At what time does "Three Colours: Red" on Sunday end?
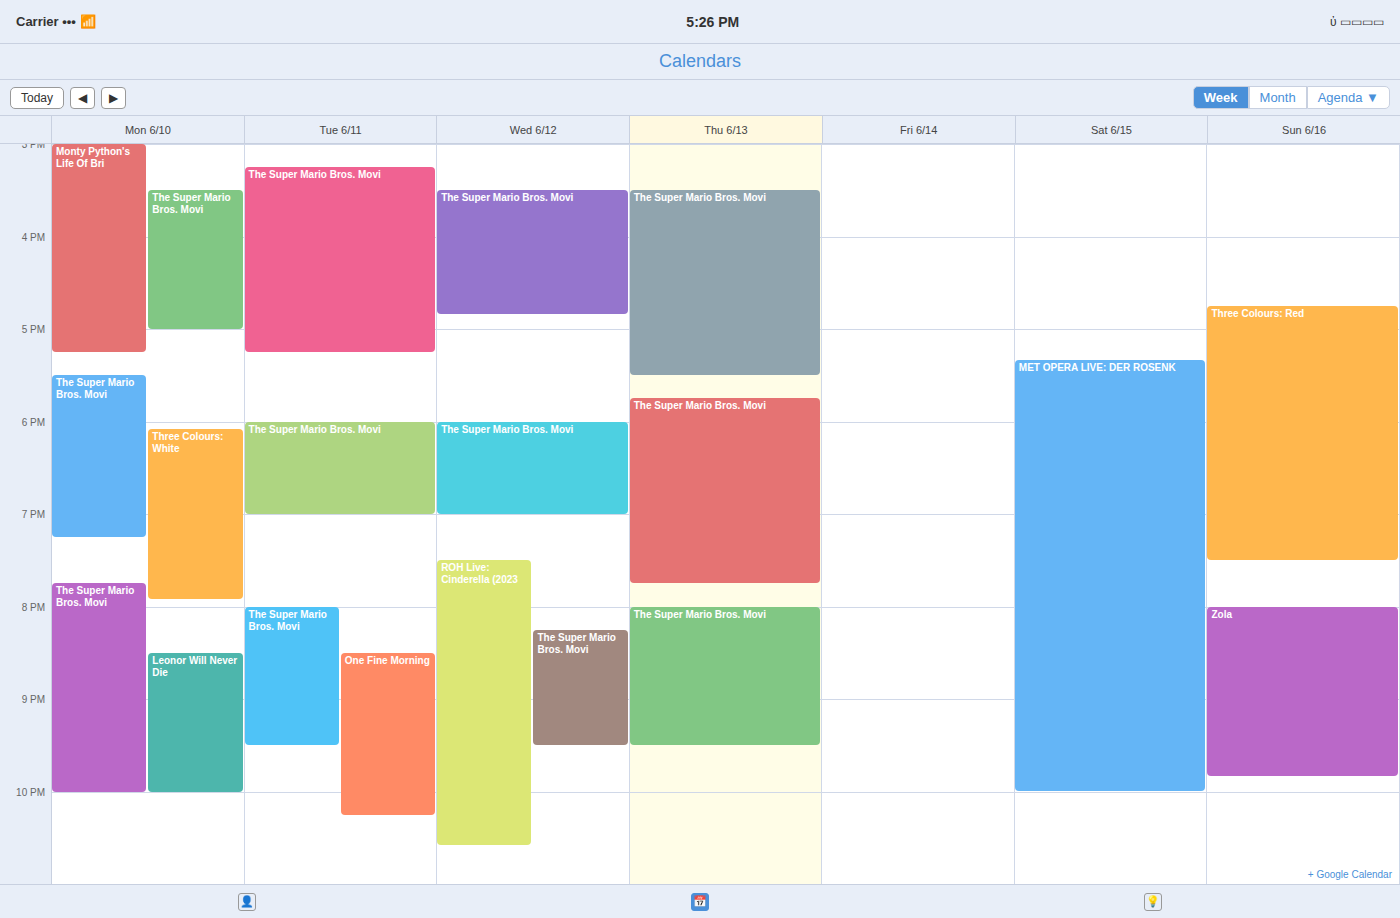
7:30 PM